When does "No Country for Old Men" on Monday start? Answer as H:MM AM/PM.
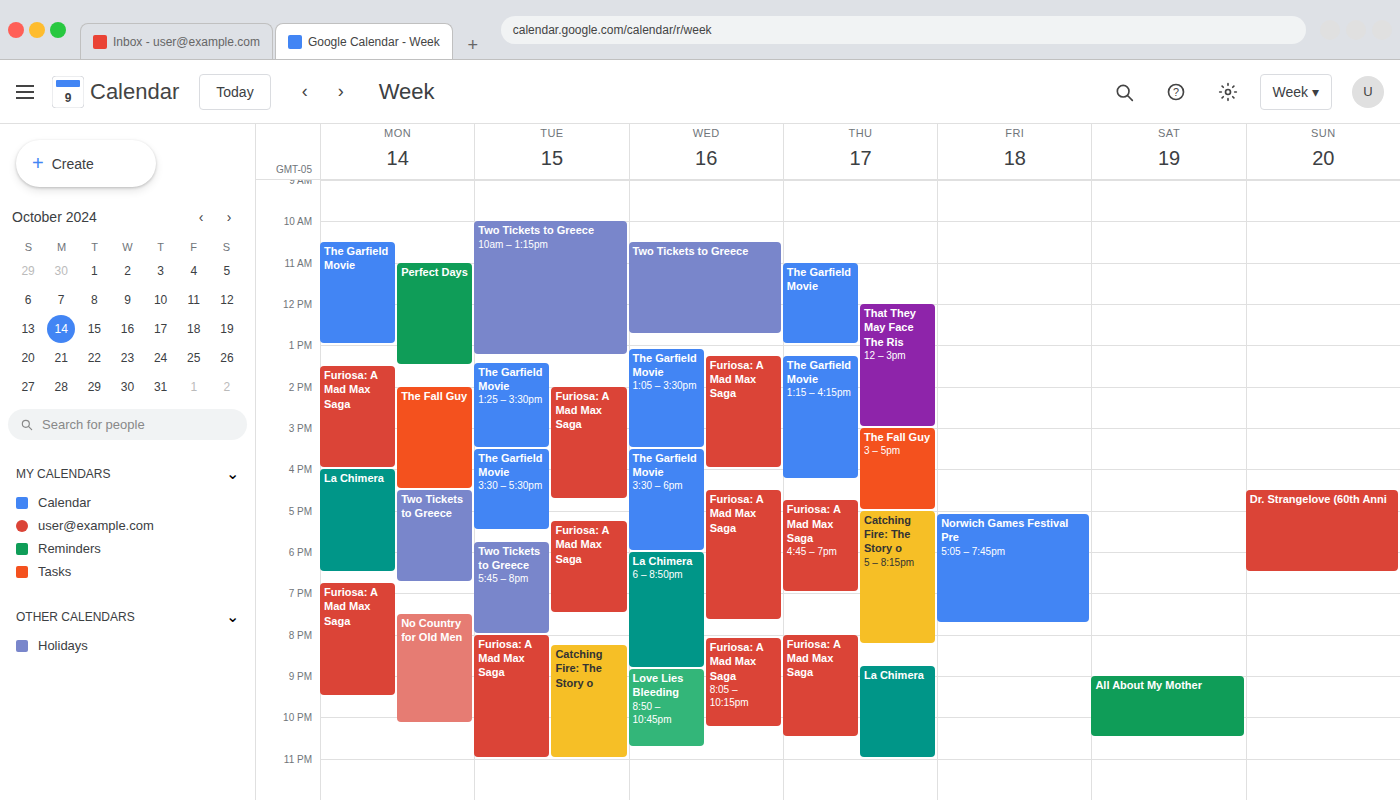
7:30 PM